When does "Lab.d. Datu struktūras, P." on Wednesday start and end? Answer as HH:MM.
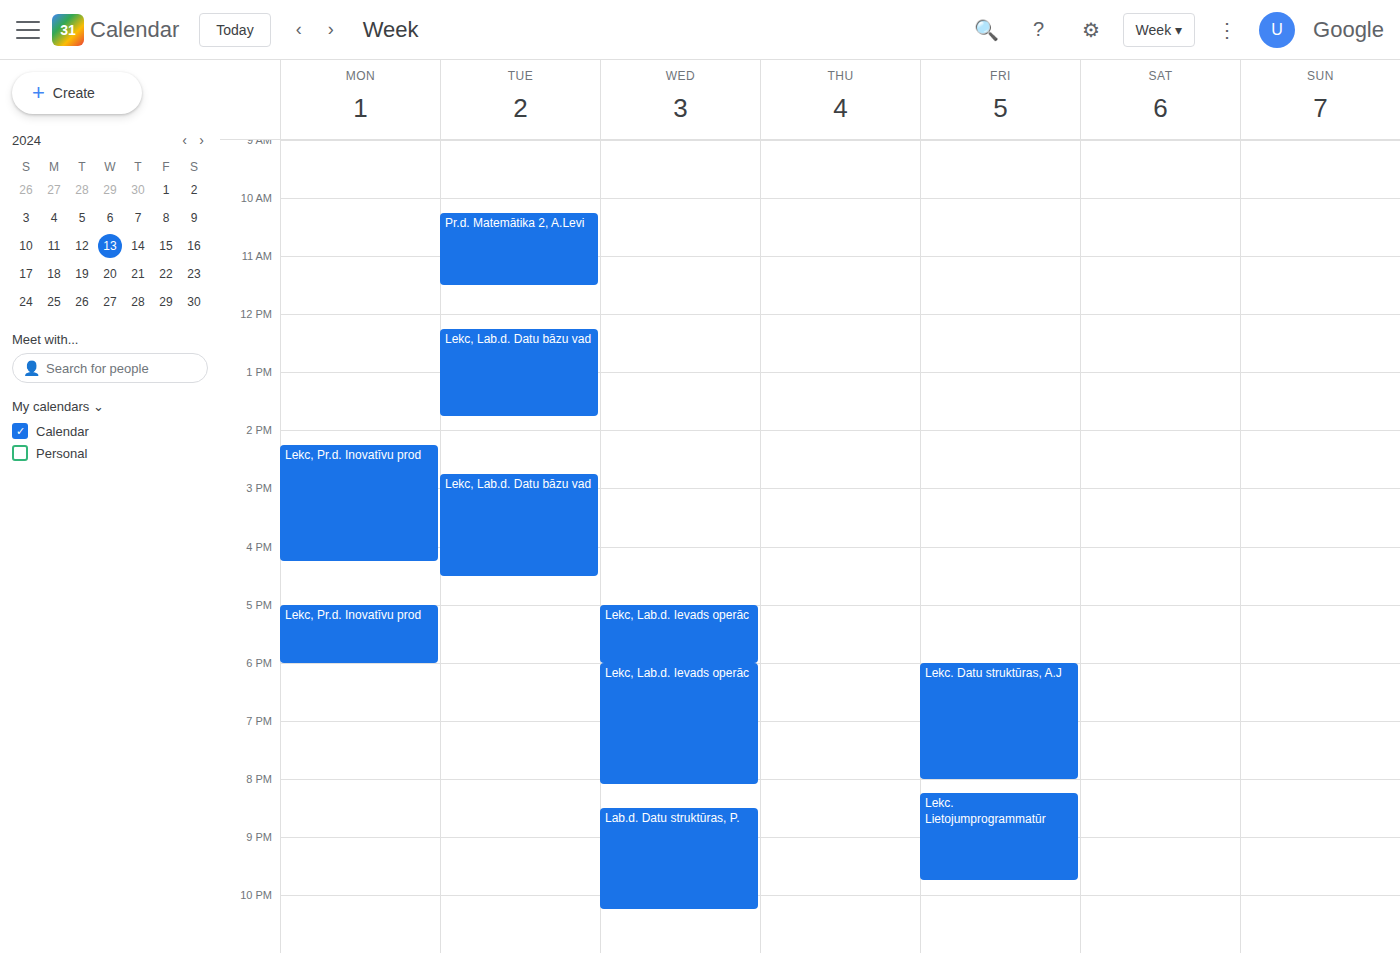
20:30 to 22:15